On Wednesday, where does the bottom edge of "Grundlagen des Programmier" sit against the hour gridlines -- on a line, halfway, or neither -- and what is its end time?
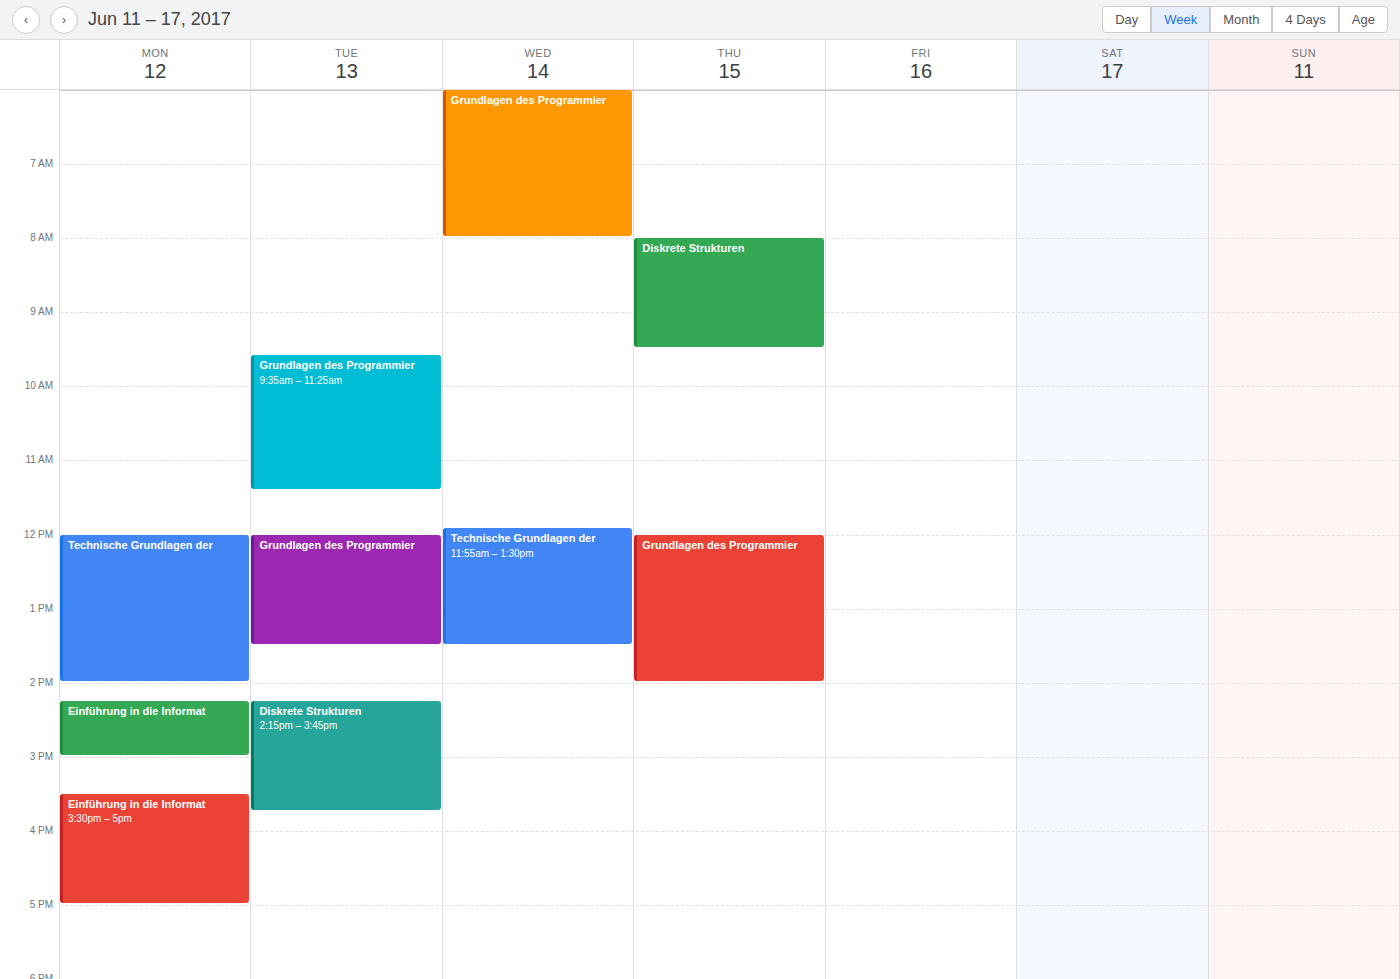
8:00 AM -- exactly on the 8 AM line.